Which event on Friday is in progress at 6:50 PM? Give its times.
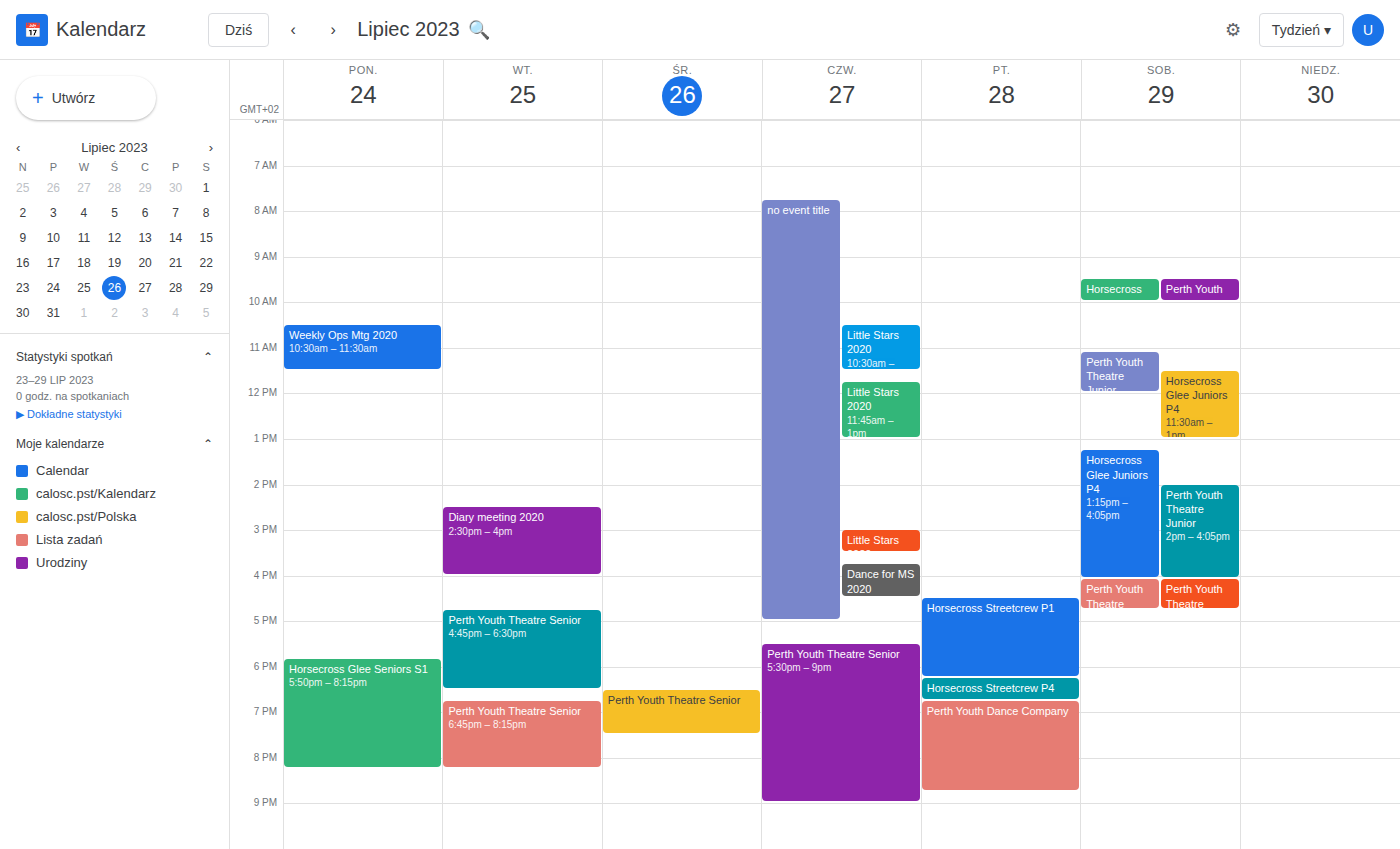
"Perth Youth Dance Company", 6:45 PM to 8:45 PM